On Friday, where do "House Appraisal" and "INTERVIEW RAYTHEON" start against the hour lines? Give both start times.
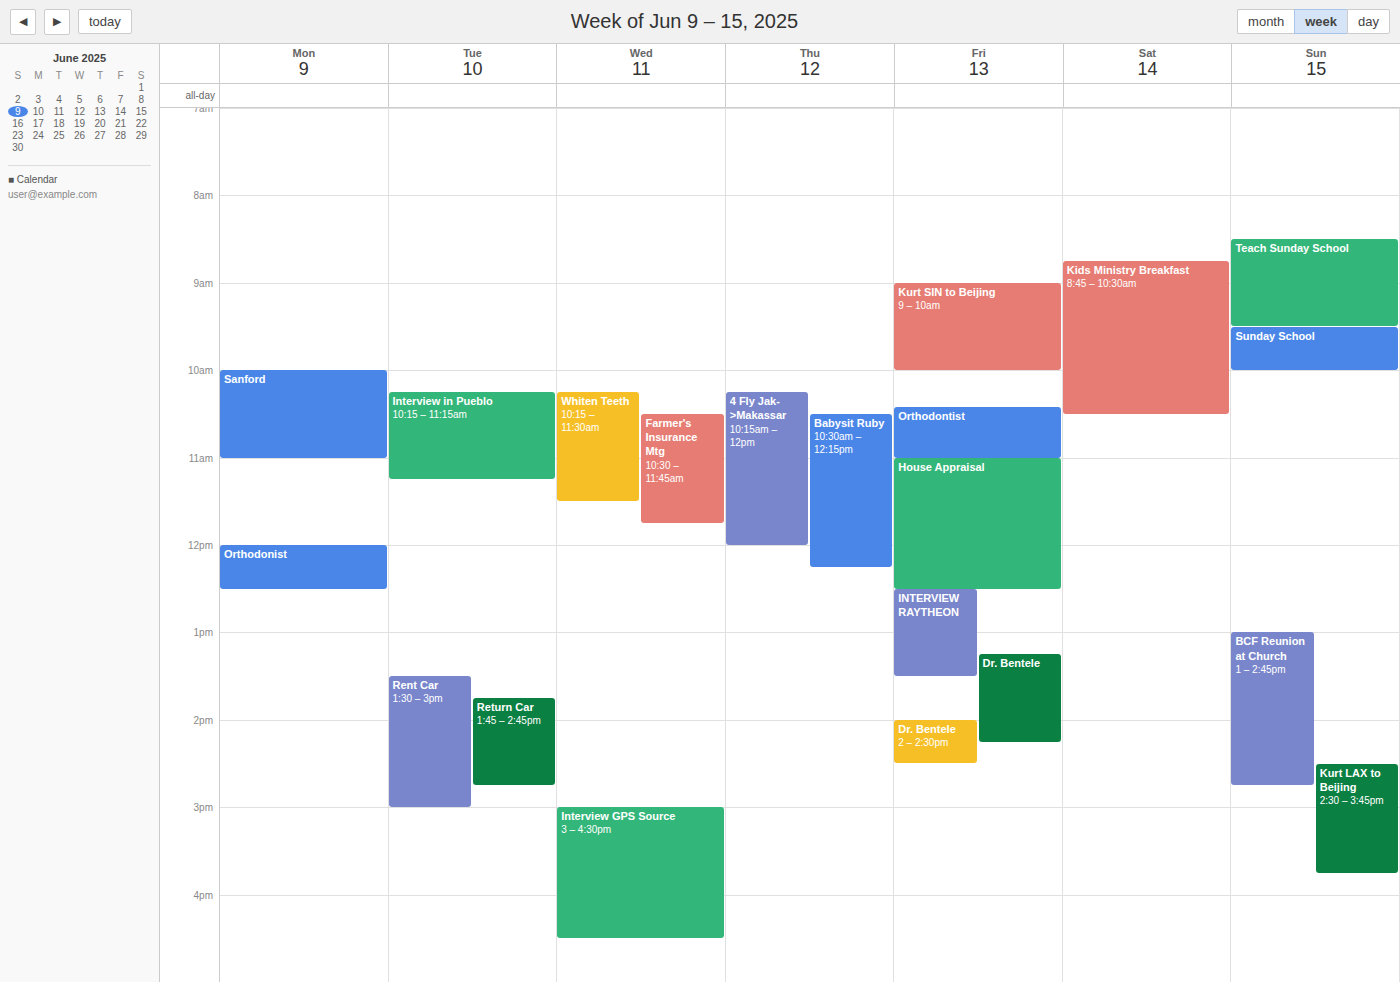
"House Appraisal": 11:00 AM, exactly on the 11 AM line. "INTERVIEW RAYTHEON": 12:30 PM, halfway between the 12 PM and 1 PM lines.